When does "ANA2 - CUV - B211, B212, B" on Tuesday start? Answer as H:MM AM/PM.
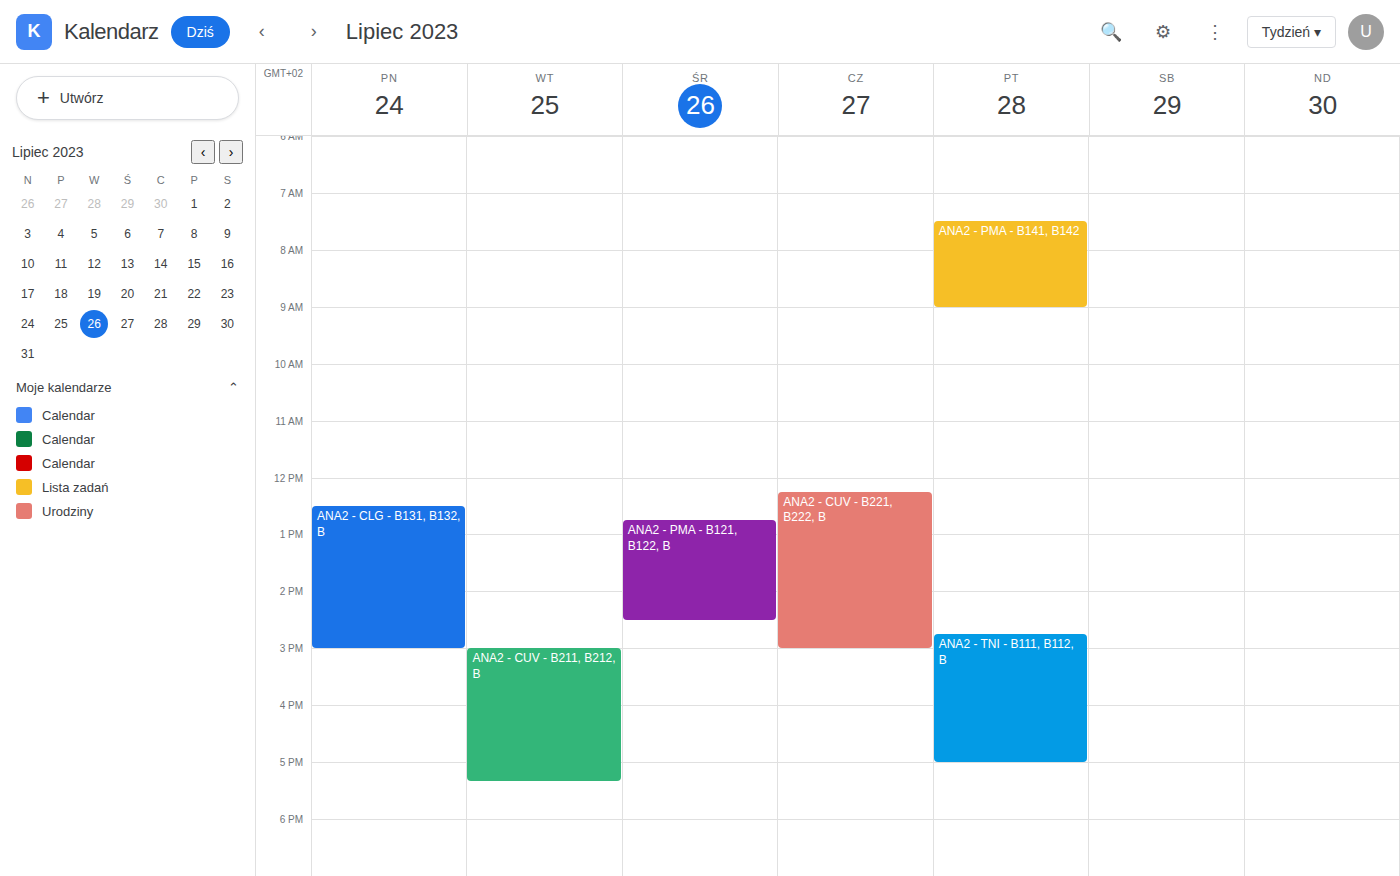
3:00 PM